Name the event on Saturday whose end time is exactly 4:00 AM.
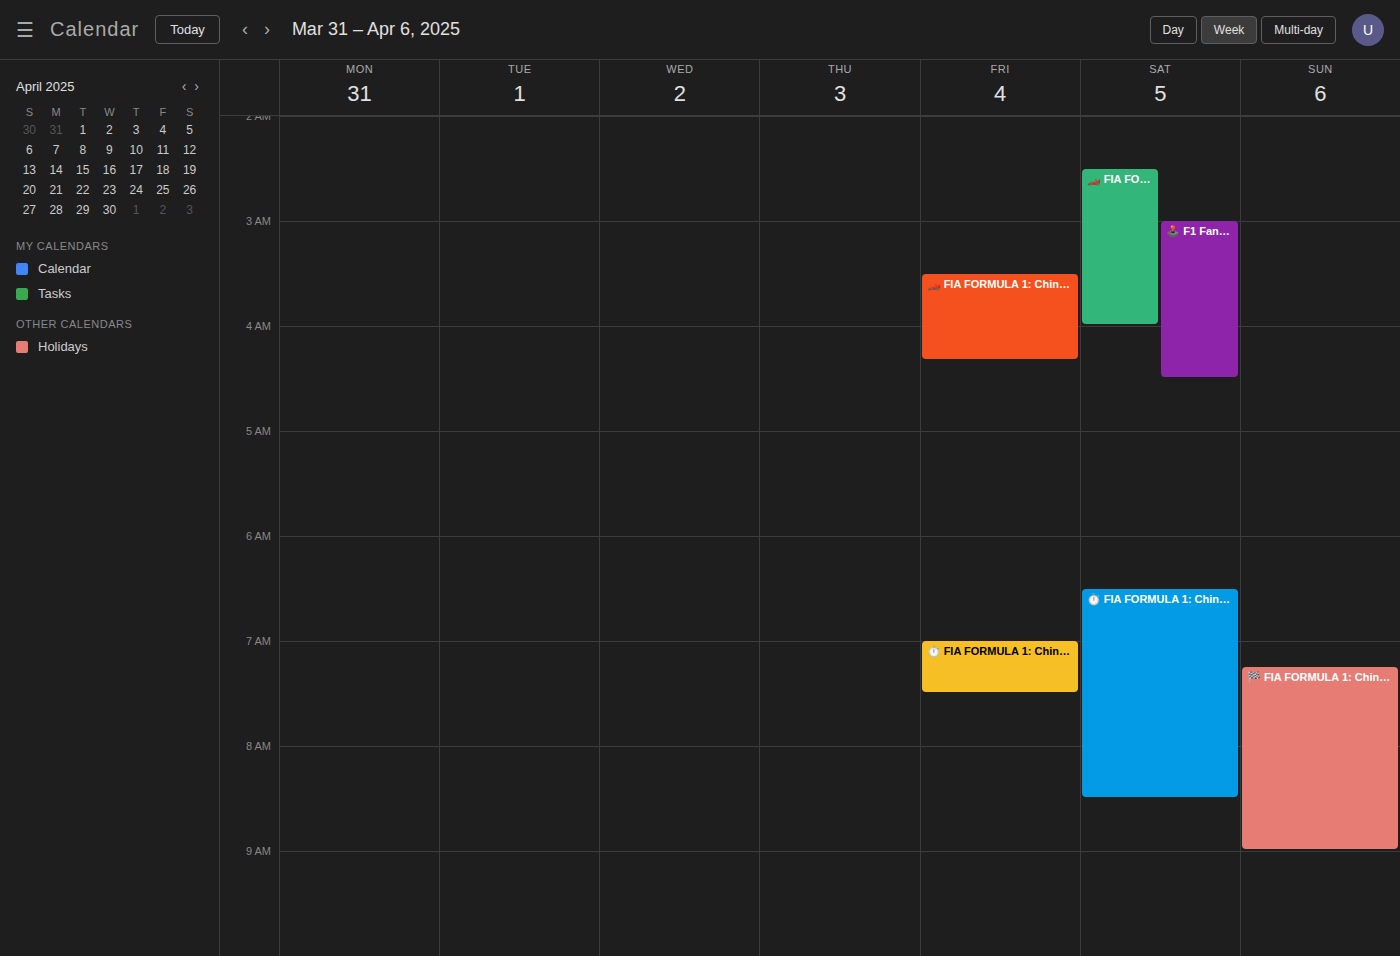
"🏎️ FIA FORMULA 1: Chinese"